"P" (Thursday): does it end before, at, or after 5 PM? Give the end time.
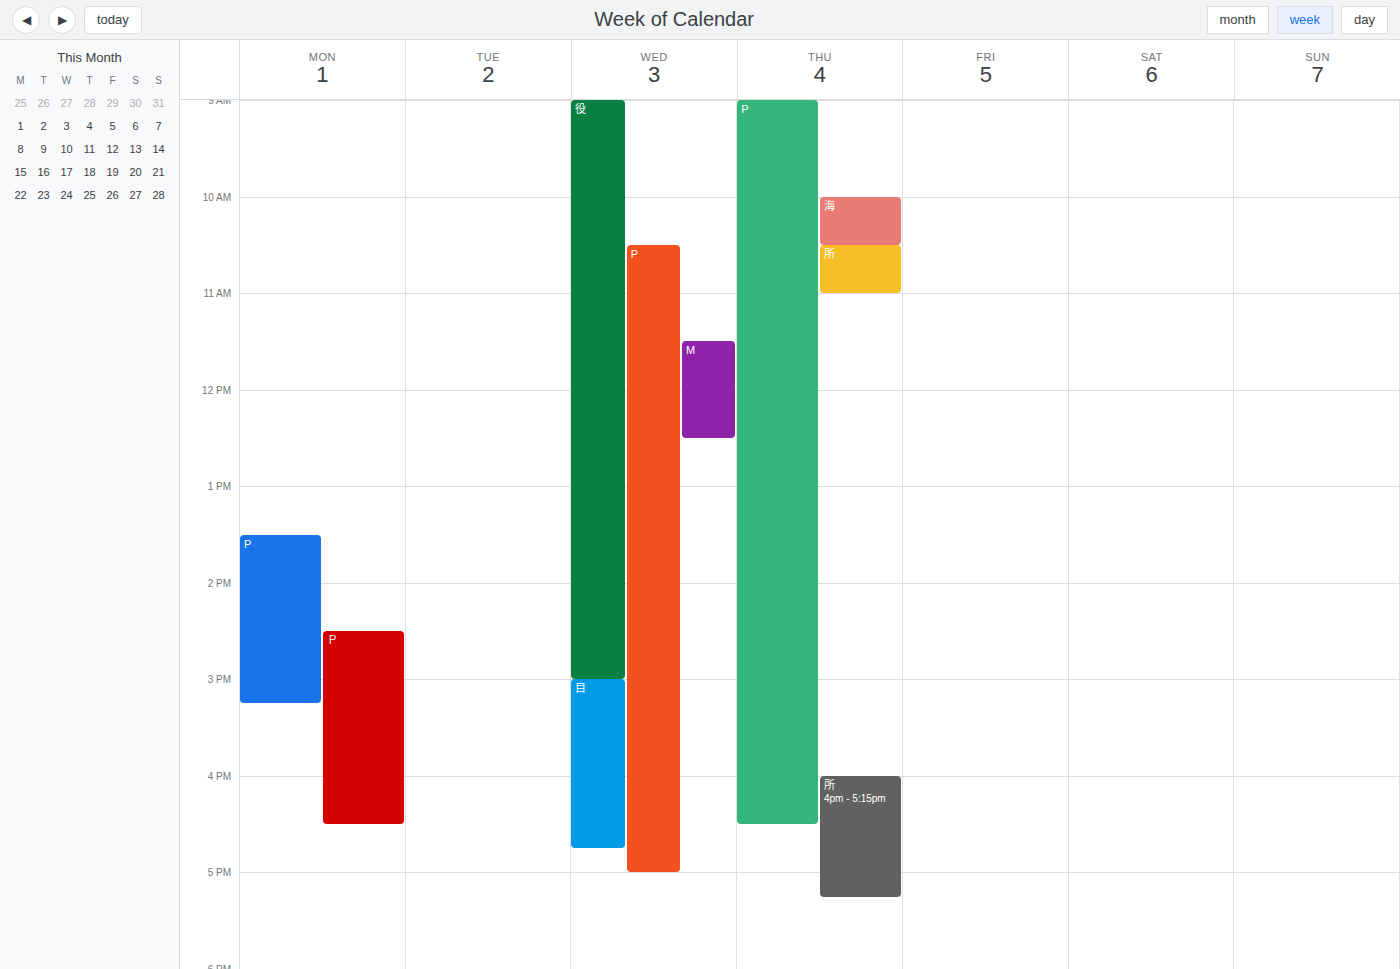
4:30 PM -- before 5 PM, 30 minutes above the 5 PM line.